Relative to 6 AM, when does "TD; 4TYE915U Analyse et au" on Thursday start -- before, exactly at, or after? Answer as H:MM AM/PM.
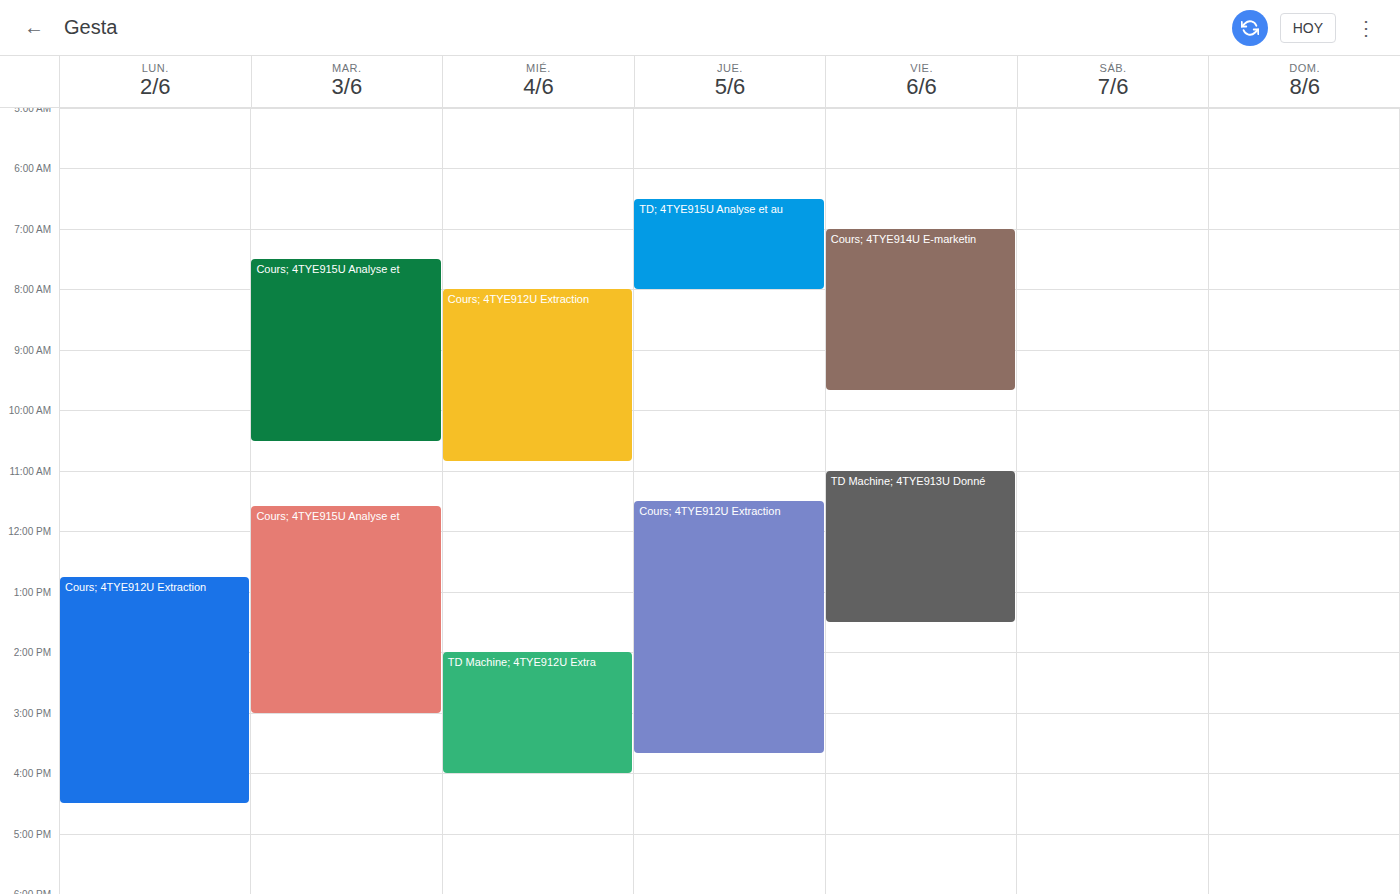
6:30 AM -- after 6 AM, 30 minutes below the 6 AM line.